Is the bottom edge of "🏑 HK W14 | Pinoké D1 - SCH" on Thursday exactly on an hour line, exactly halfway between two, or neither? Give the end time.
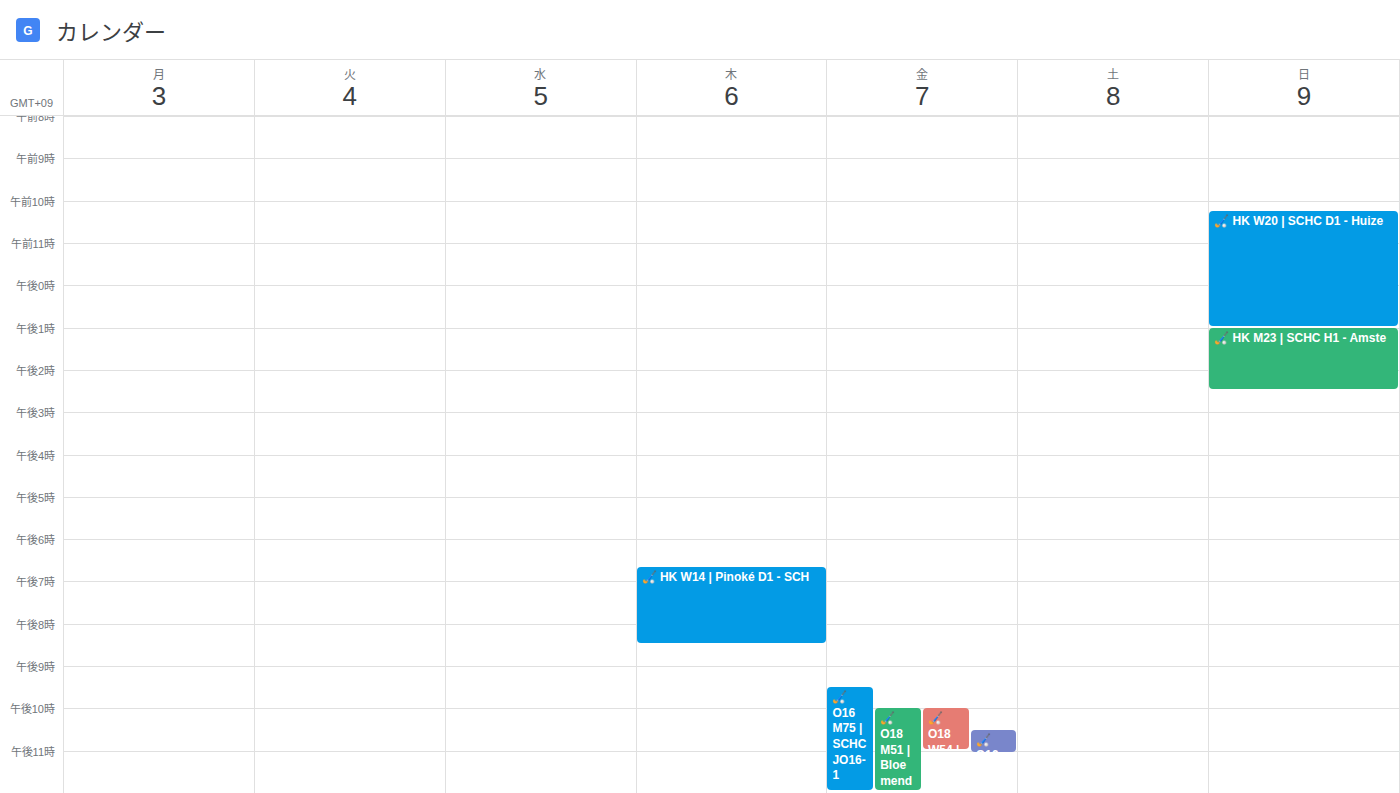
8:30 PM -- halfway between the 8 PM and 9 PM lines.